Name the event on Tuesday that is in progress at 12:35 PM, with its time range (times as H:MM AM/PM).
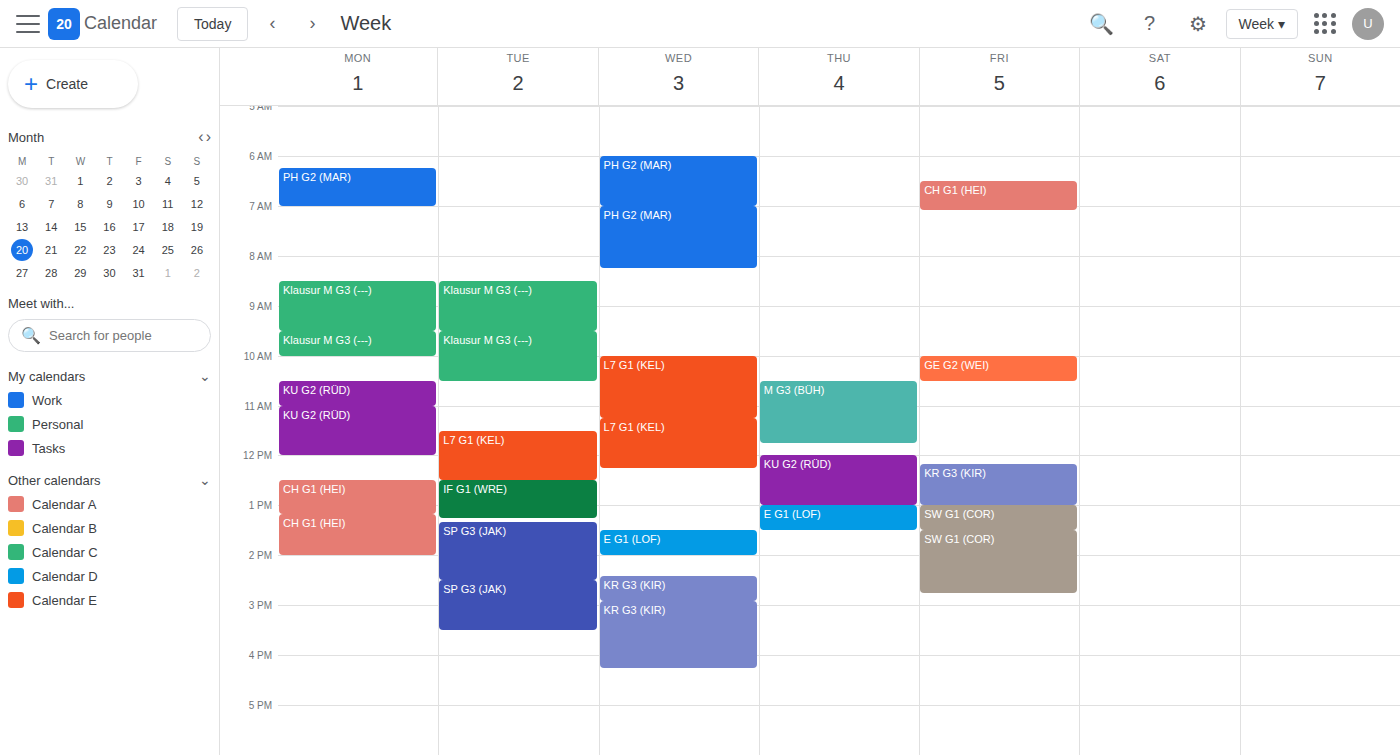
"IF G1 (WRE)", 12:30 PM to 1:15 PM